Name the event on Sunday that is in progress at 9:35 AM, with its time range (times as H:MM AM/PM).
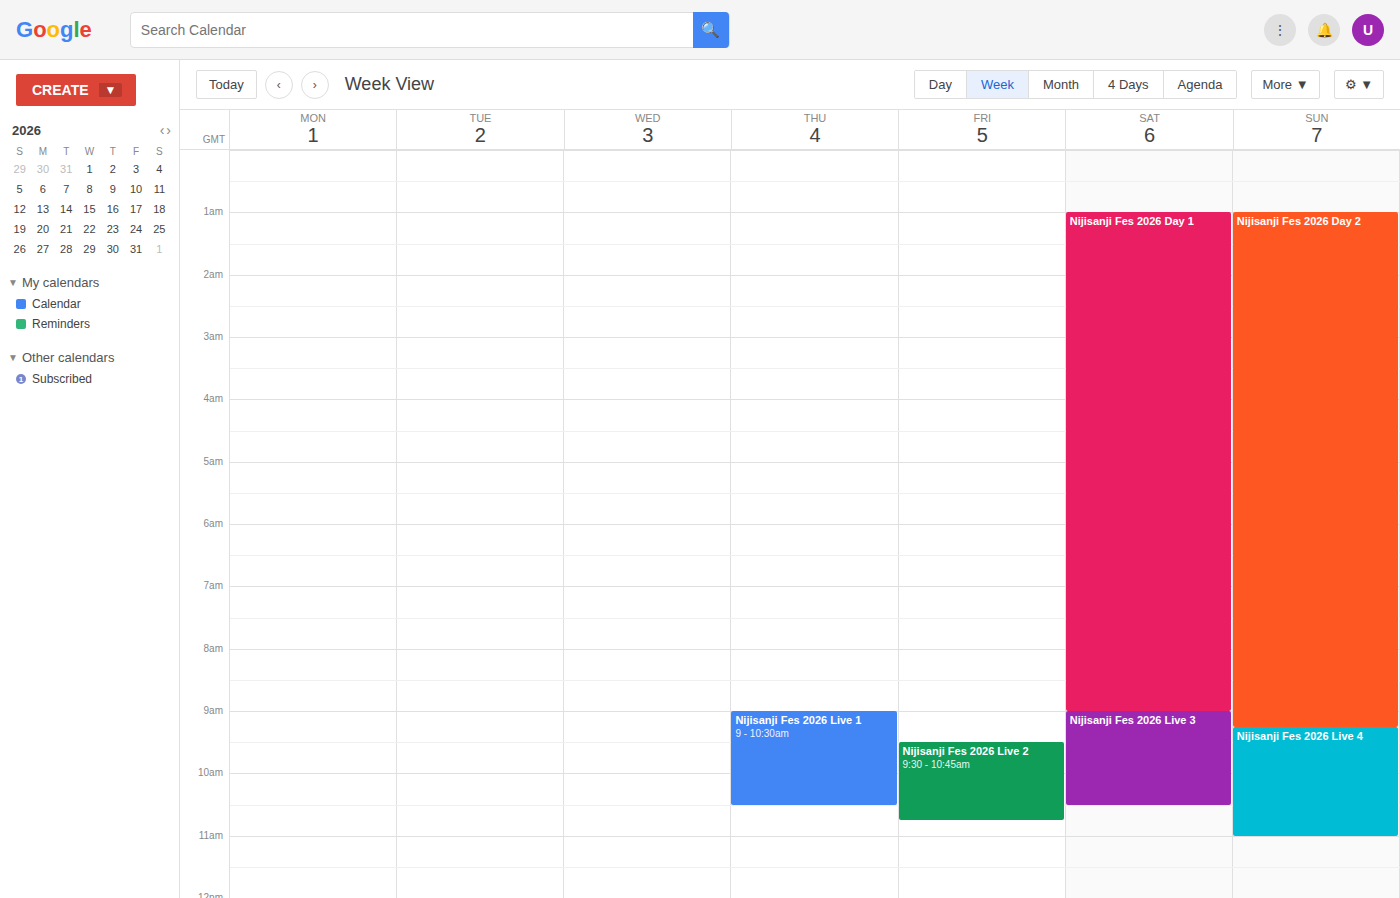
"Nijisanji Fes 2026 Live 4", 9:15 AM to 11:00 AM